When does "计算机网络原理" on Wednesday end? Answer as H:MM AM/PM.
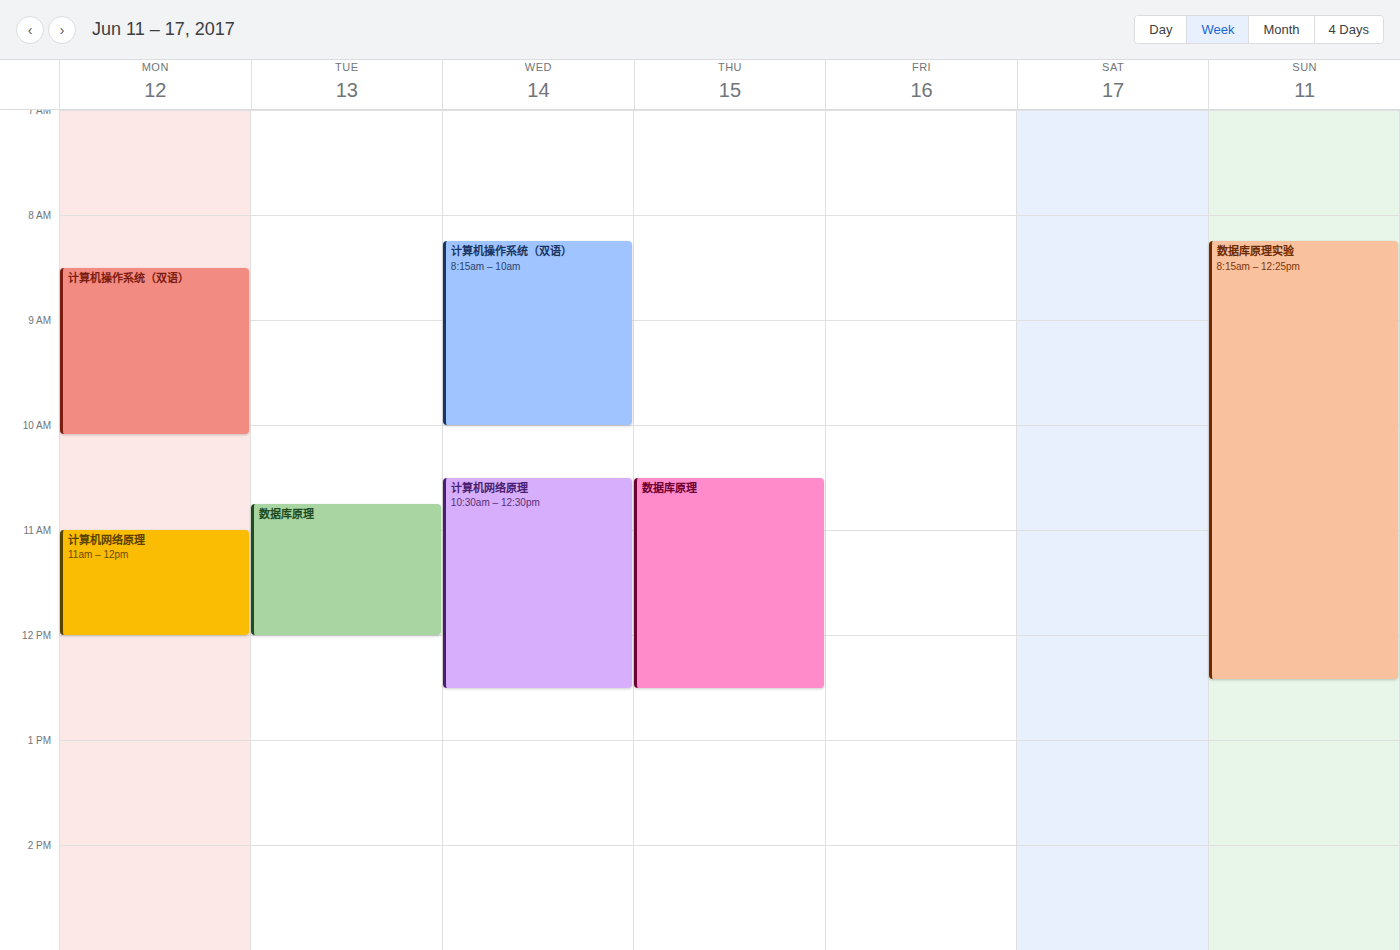
12:30 PM